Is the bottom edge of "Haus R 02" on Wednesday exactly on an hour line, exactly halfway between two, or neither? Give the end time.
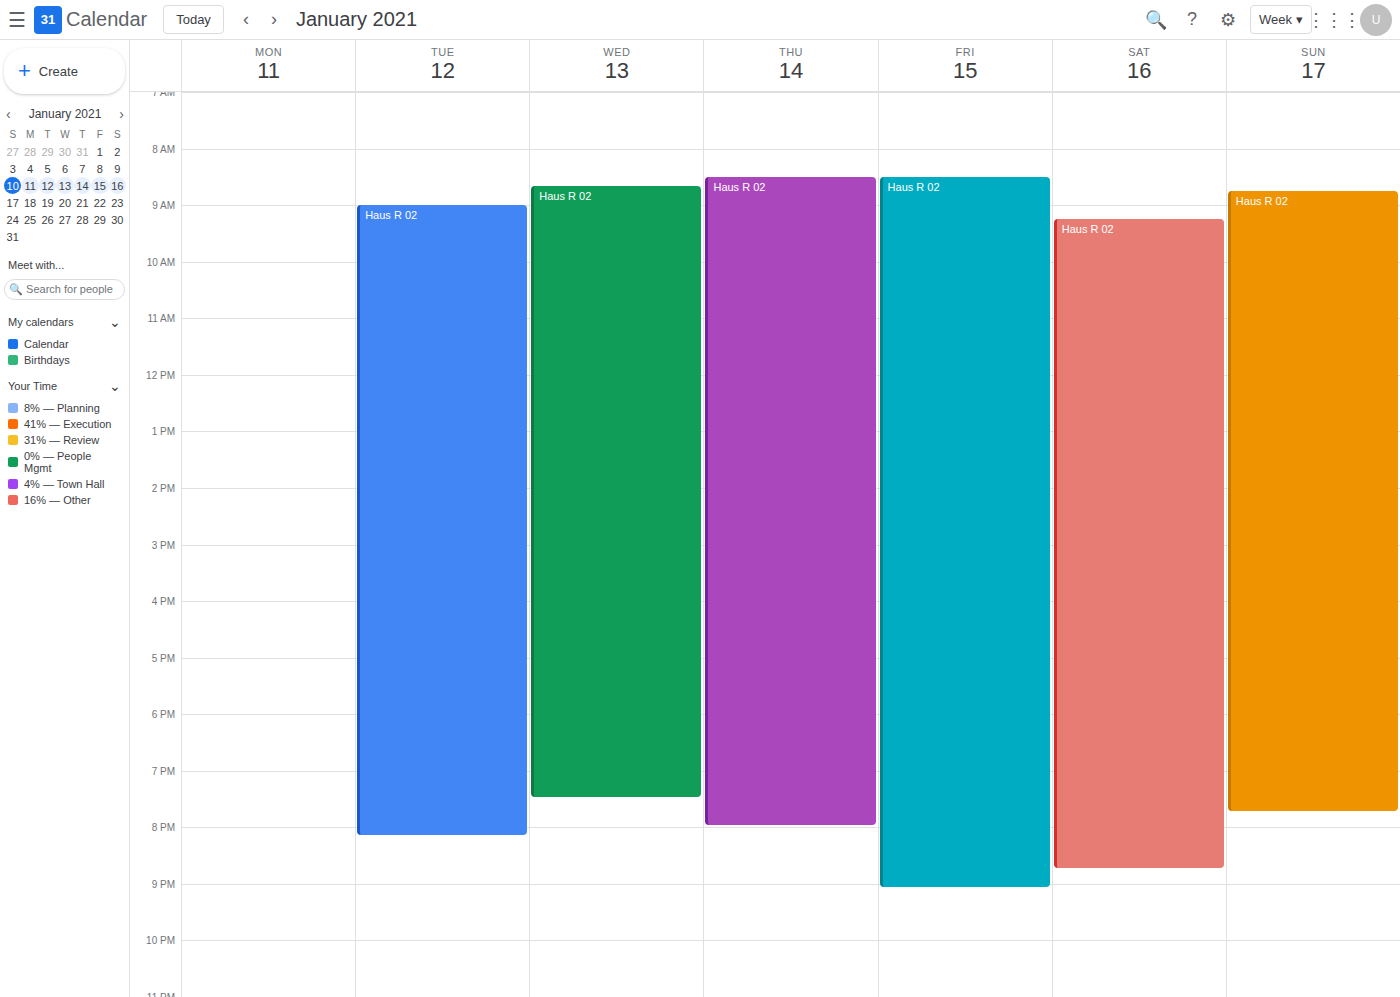
7:30 PM -- halfway between the 7 PM and 8 PM lines.